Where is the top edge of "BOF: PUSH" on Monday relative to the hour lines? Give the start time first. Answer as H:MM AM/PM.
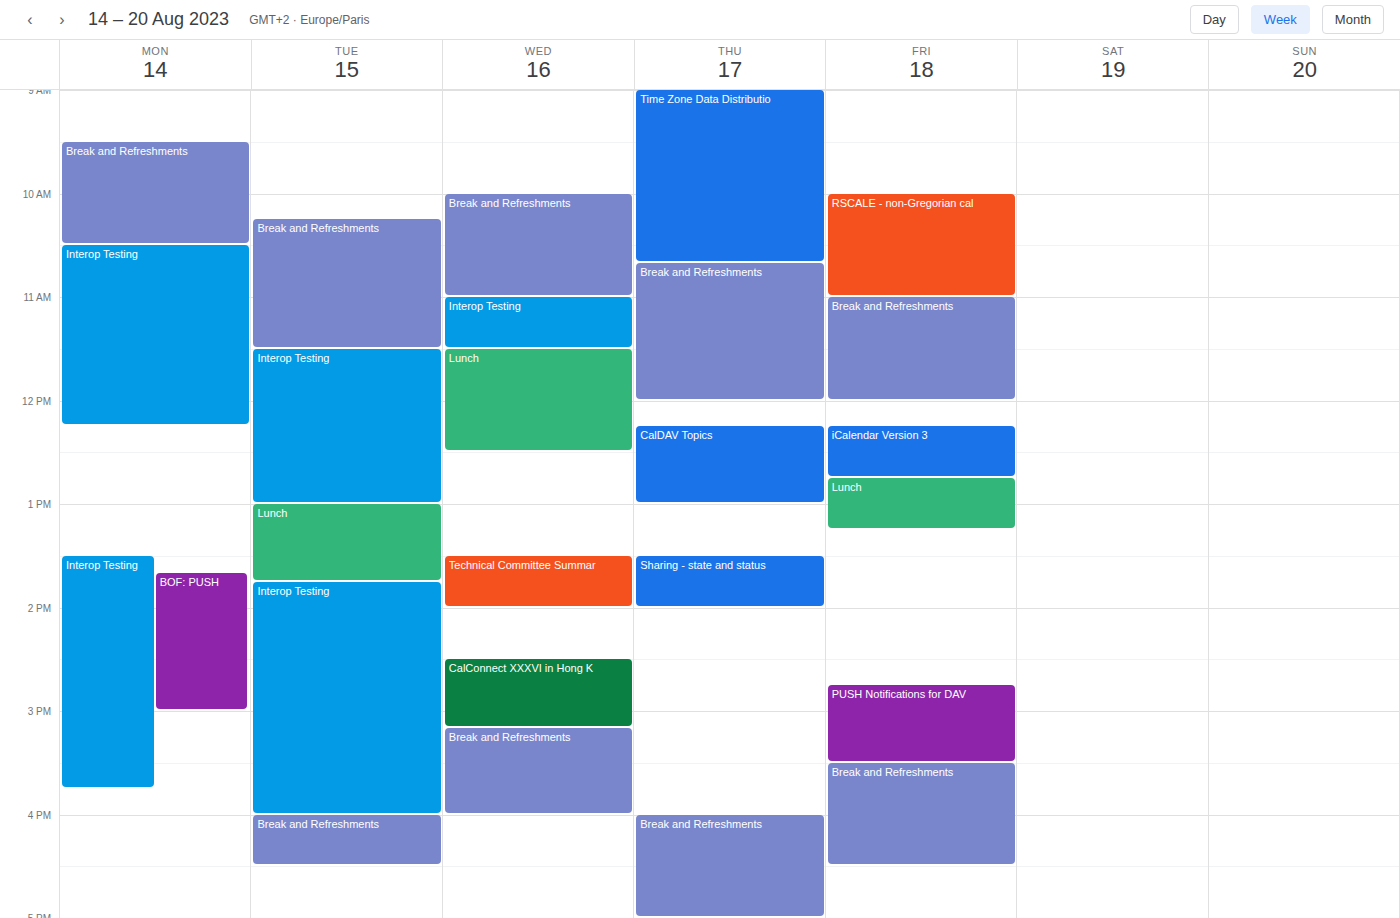
1:40 PM -- neither: 40 minutes below the 1 PM line and 20 minutes above the 2 PM line.